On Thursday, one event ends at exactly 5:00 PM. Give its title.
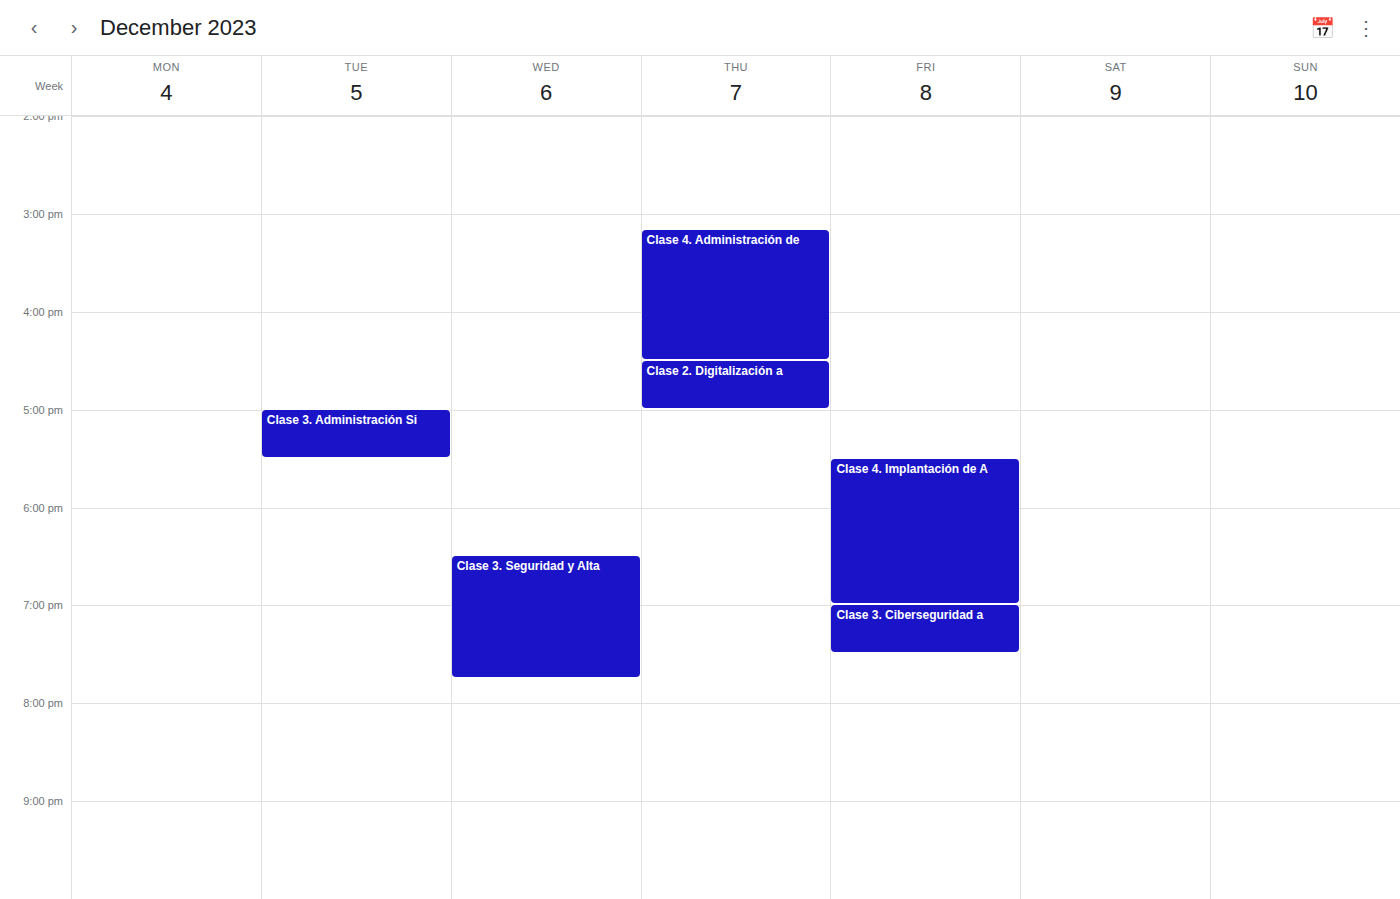
"Clase 2. Digitalización a"